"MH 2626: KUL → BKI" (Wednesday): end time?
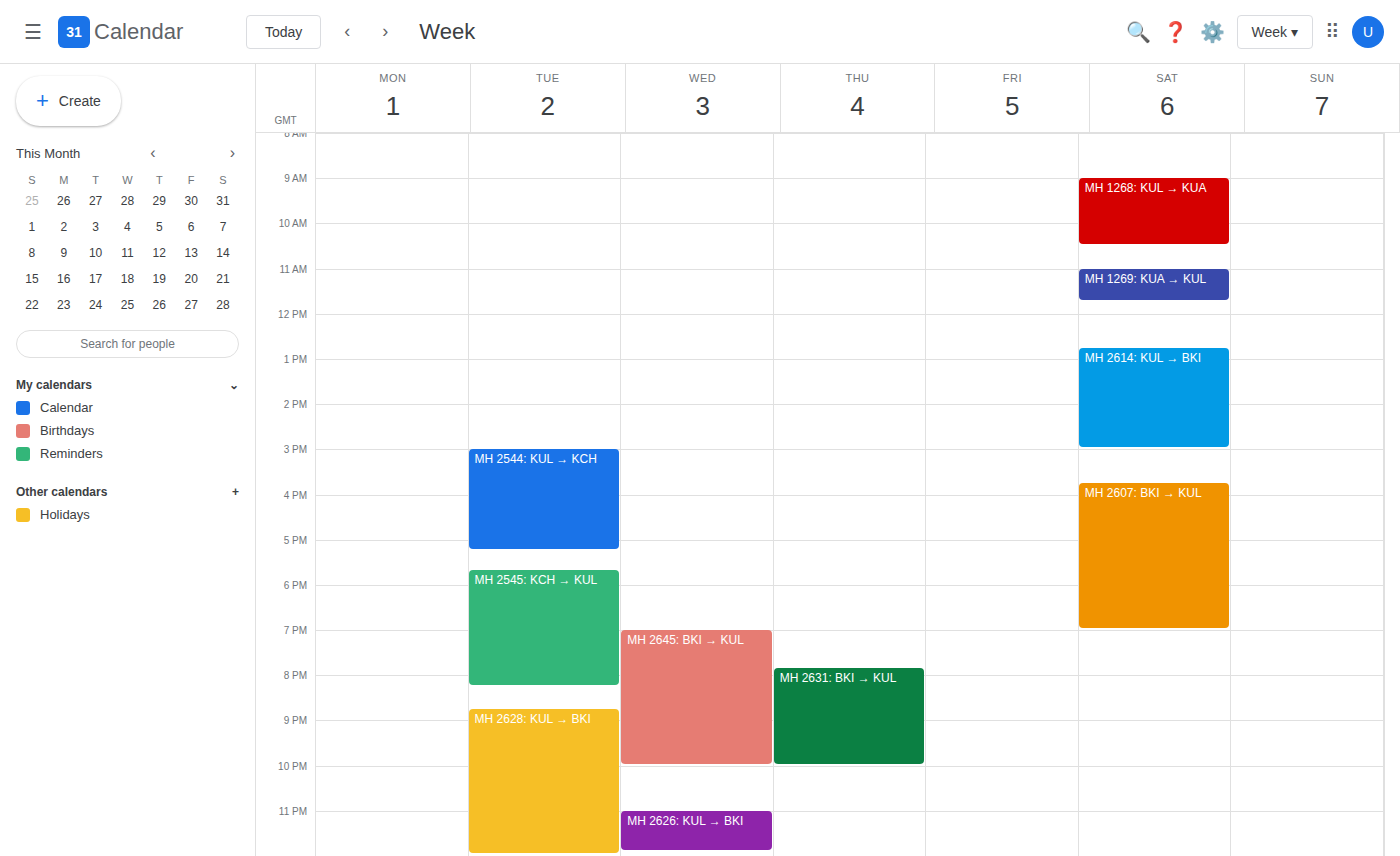
11:55 PM